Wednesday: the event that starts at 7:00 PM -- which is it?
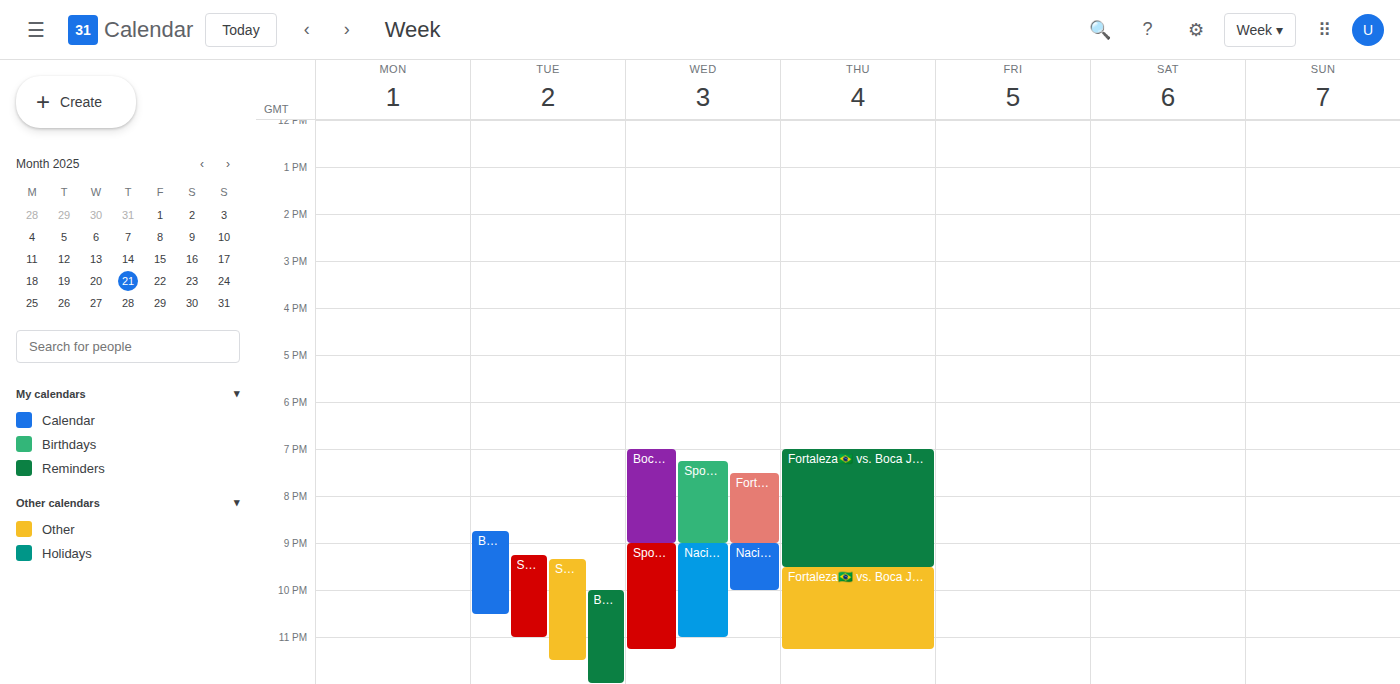
"Boca Juniors🇦🇷 vs. Sportiv"